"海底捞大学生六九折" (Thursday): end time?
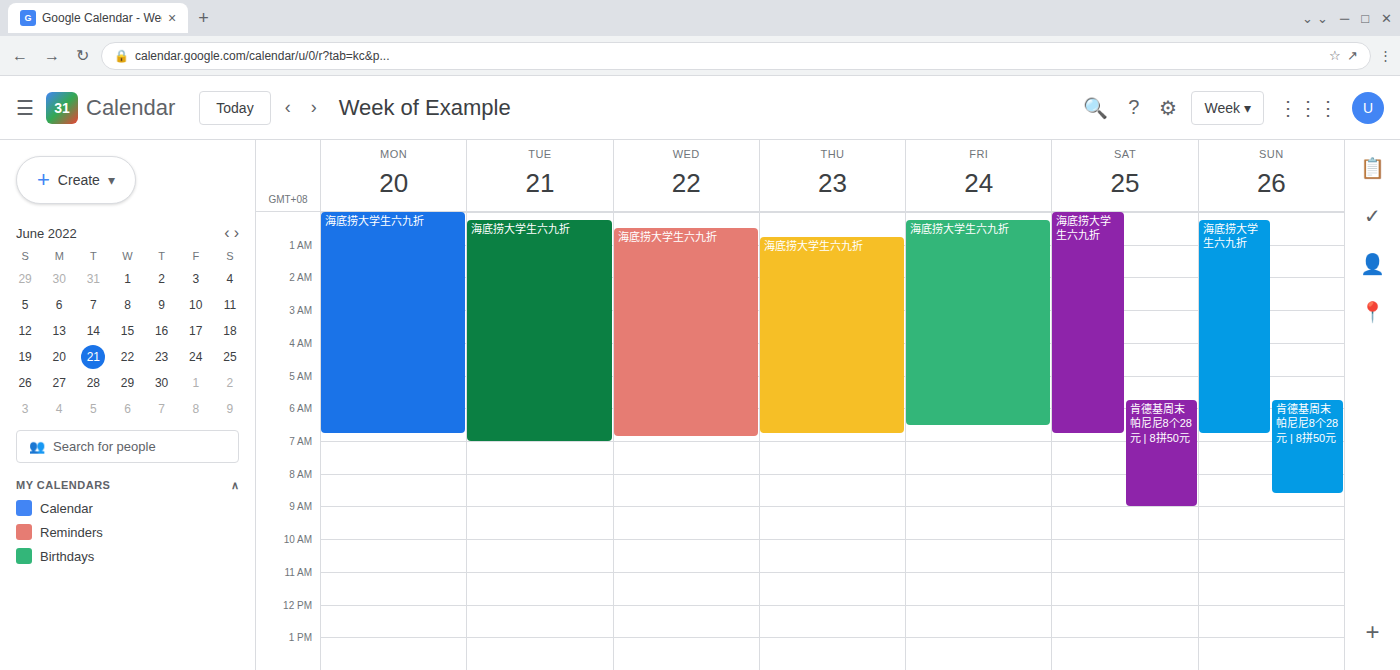
6:45 AM